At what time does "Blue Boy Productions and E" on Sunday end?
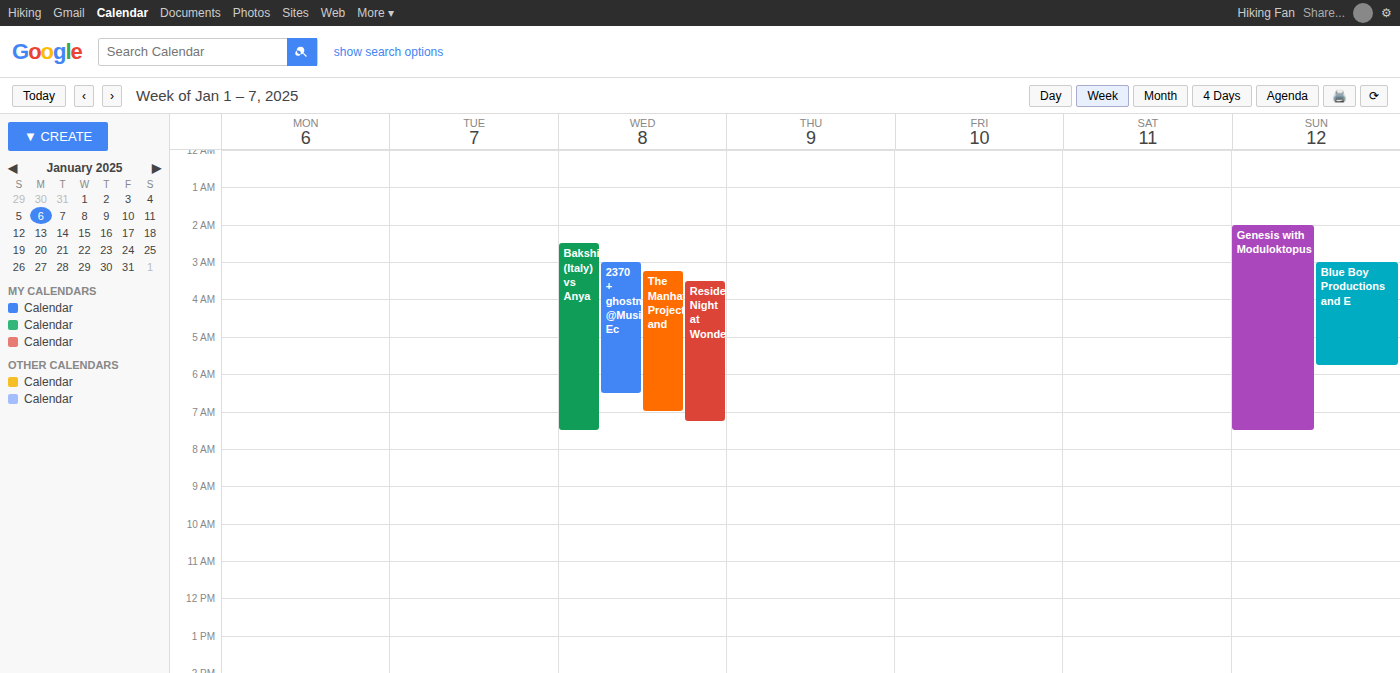
5:45 AM